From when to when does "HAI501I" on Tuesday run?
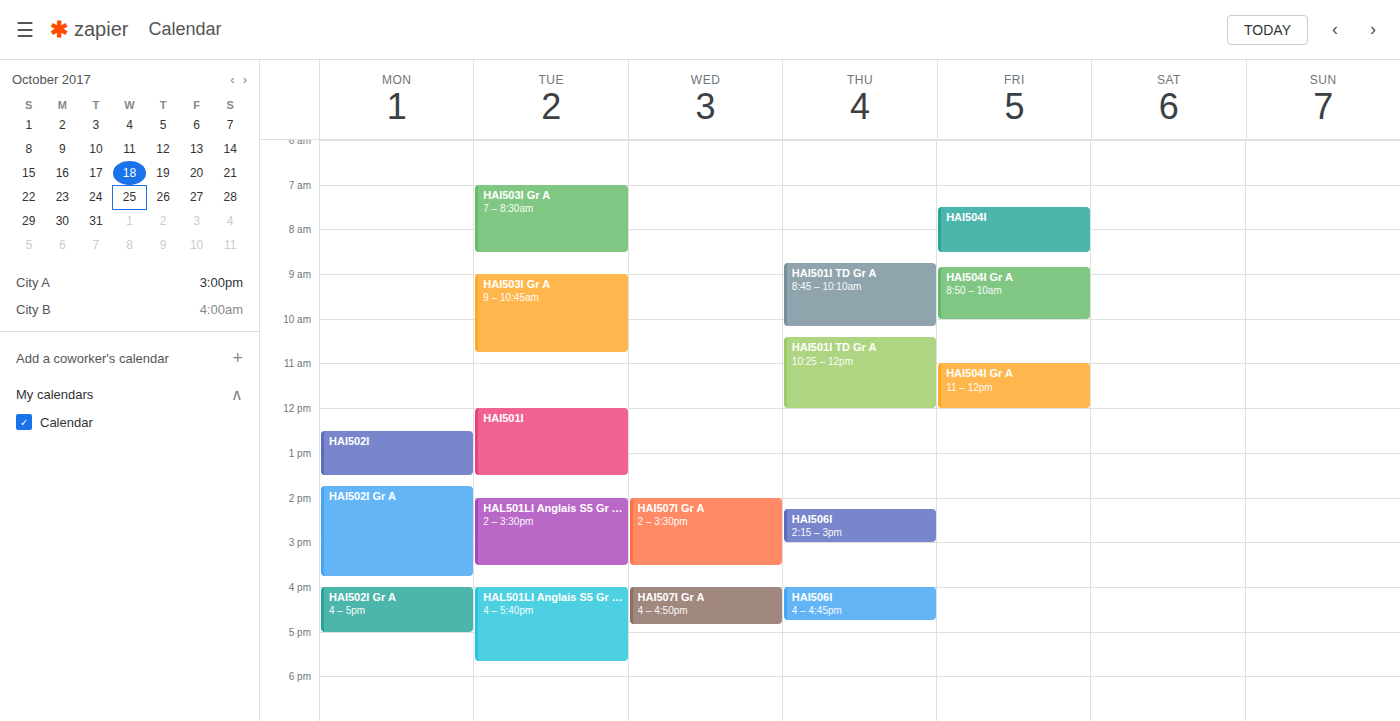
12:00 PM to 1:30 PM